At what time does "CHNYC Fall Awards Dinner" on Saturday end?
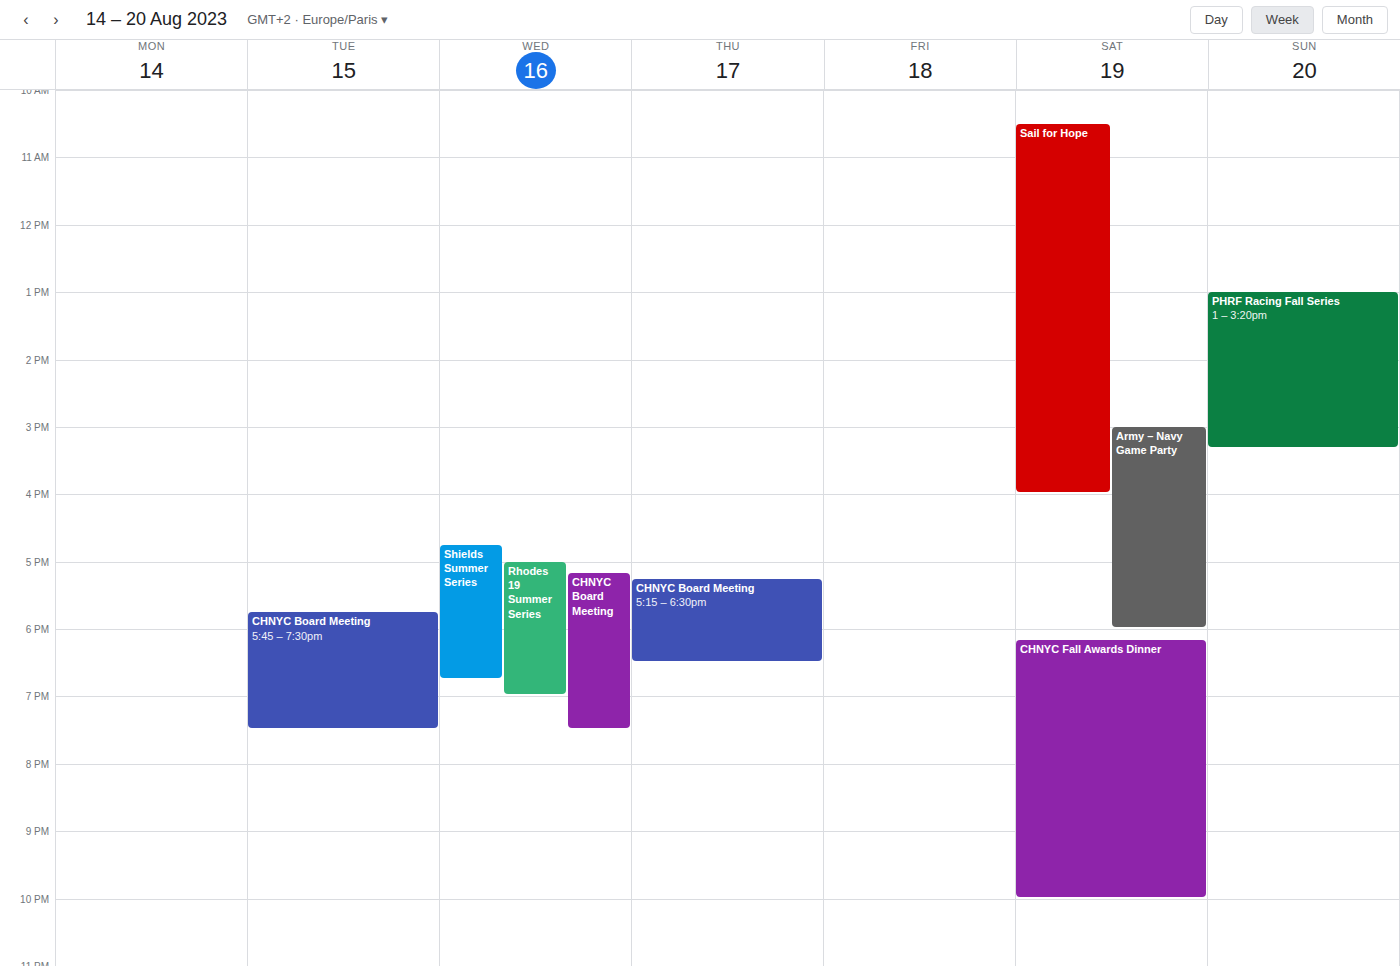
10:00 PM